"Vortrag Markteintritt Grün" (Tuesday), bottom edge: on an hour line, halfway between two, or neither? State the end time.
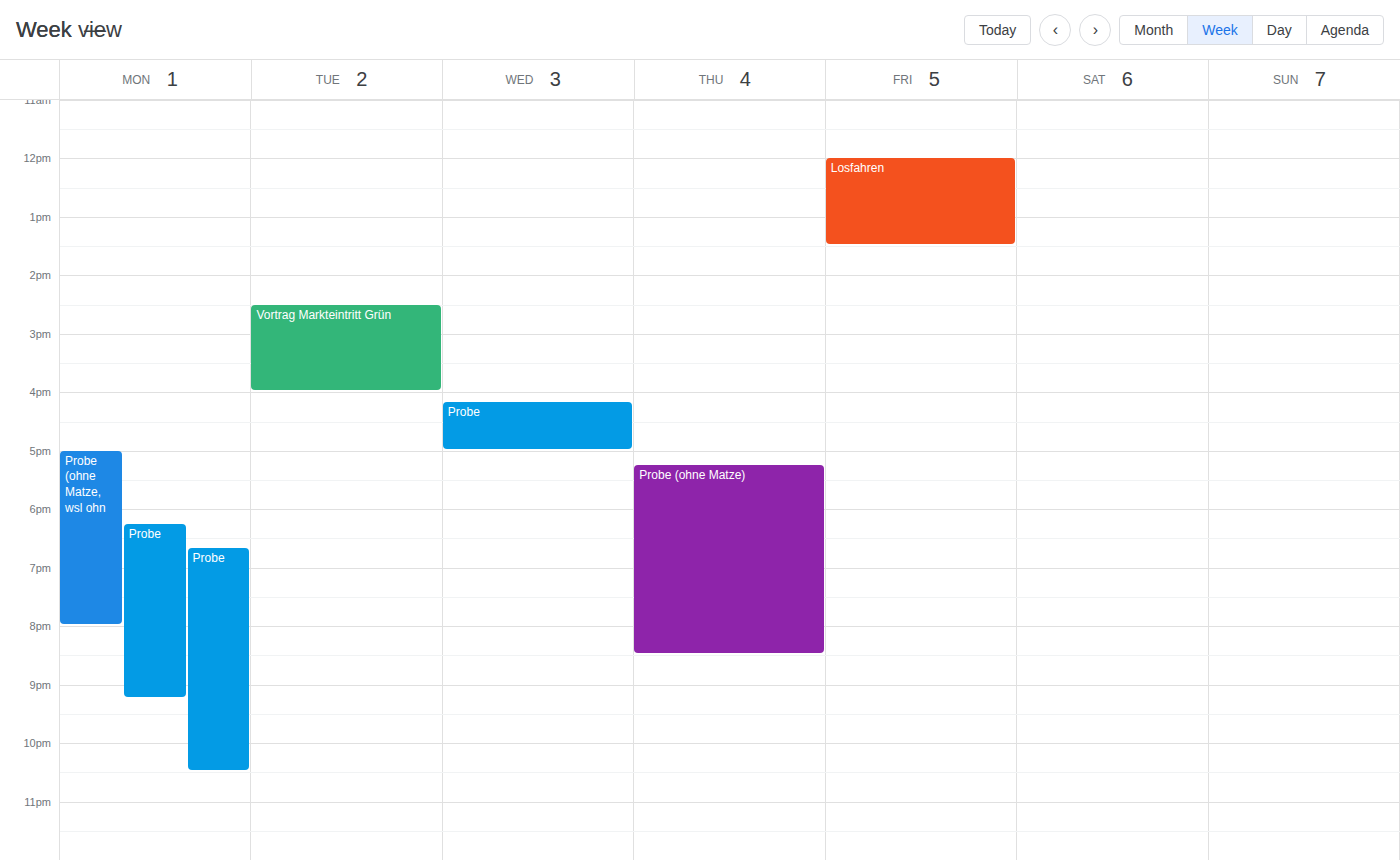
16:00 -- exactly on the 16:00 line.